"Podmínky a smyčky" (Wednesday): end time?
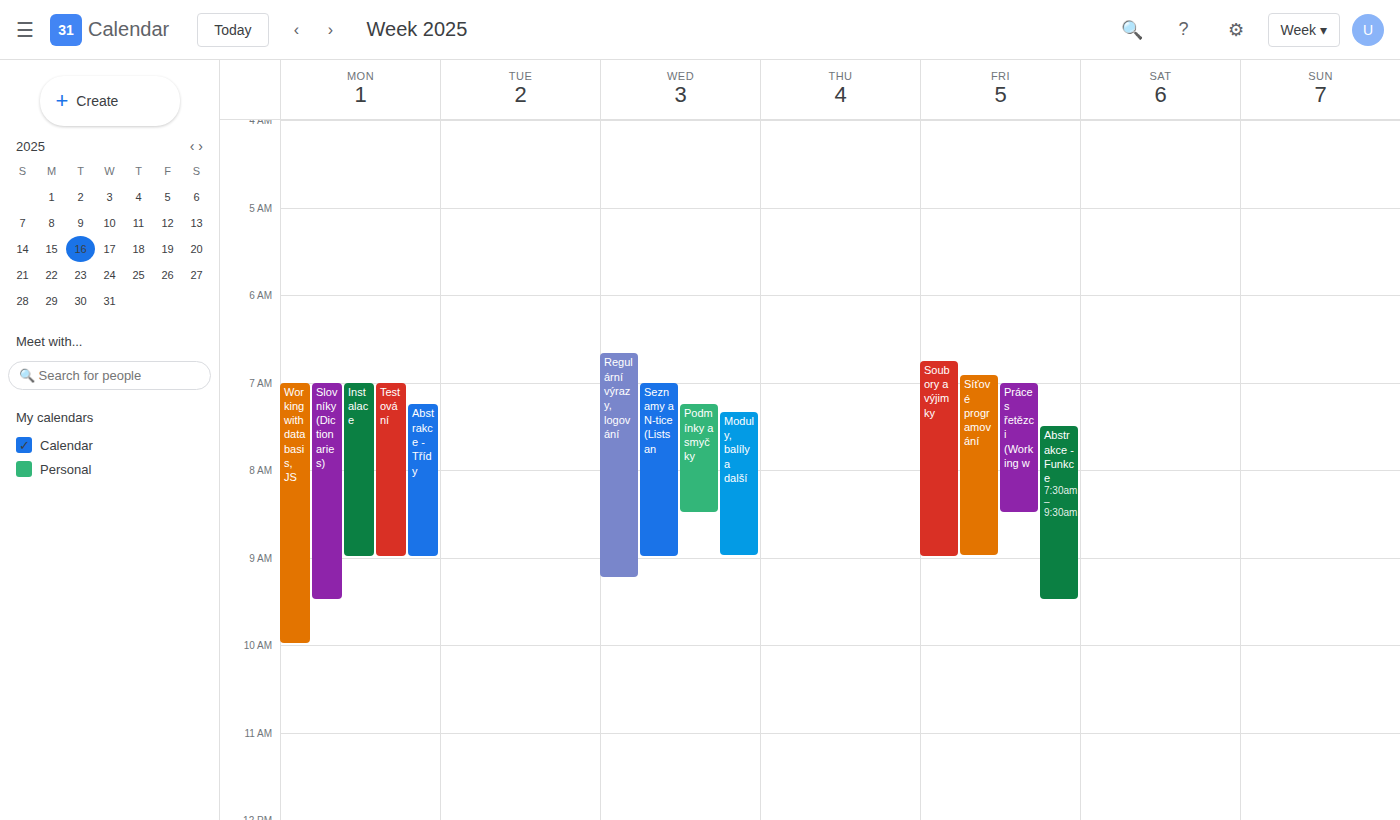
8:30 AM